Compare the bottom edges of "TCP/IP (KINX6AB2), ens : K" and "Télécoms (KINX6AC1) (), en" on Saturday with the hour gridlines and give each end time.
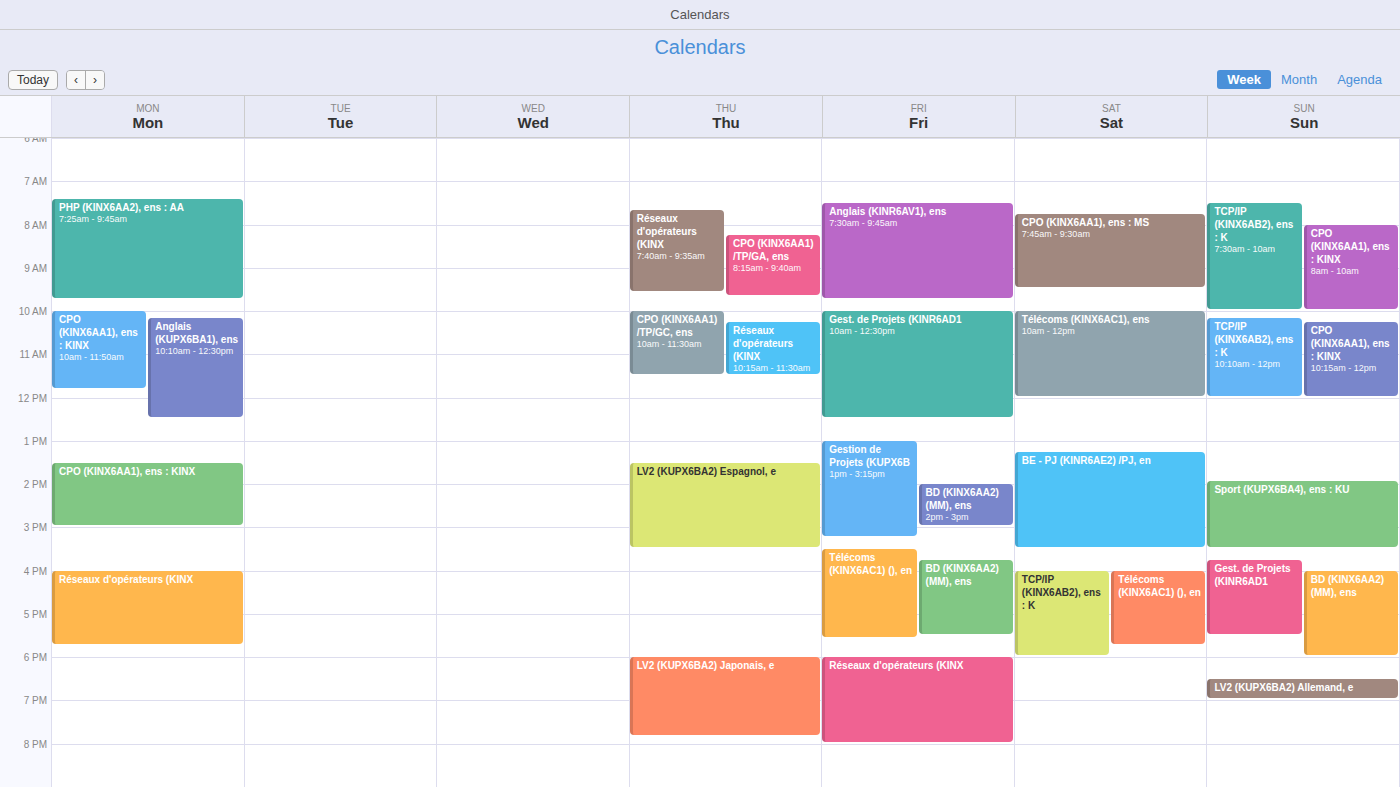
"TCP/IP (KINX6AB2), ens : K": 6:00 PM, exactly on the 6 PM line. "Télécoms (KINX6AC1) (), en": 5:45 PM, neither: three quarters of the way from the 5 PM line to the 6 PM line.